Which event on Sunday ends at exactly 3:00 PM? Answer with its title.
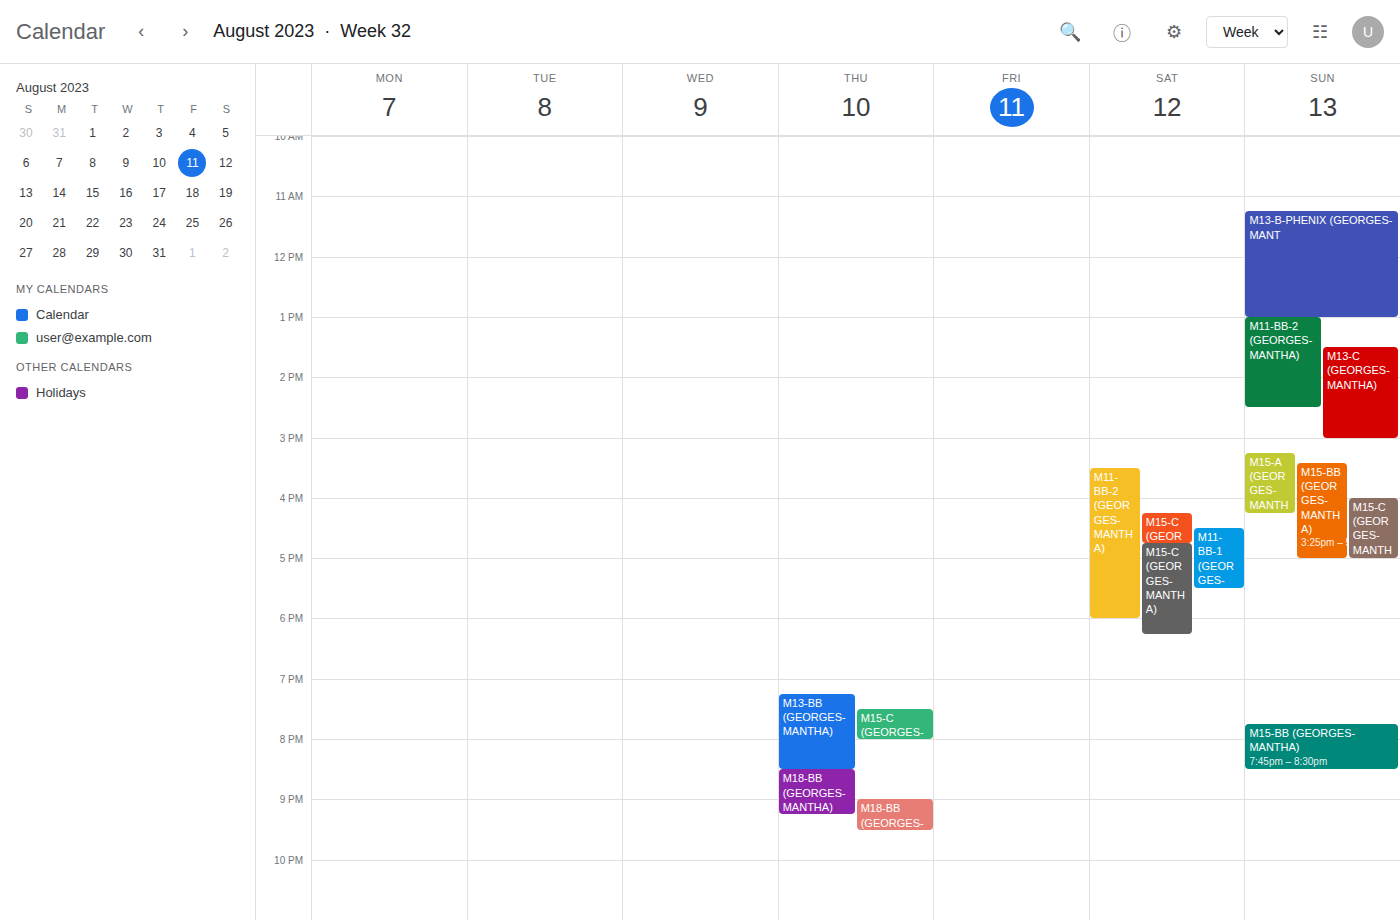
"M13-C (GEORGES-MANTHA)"